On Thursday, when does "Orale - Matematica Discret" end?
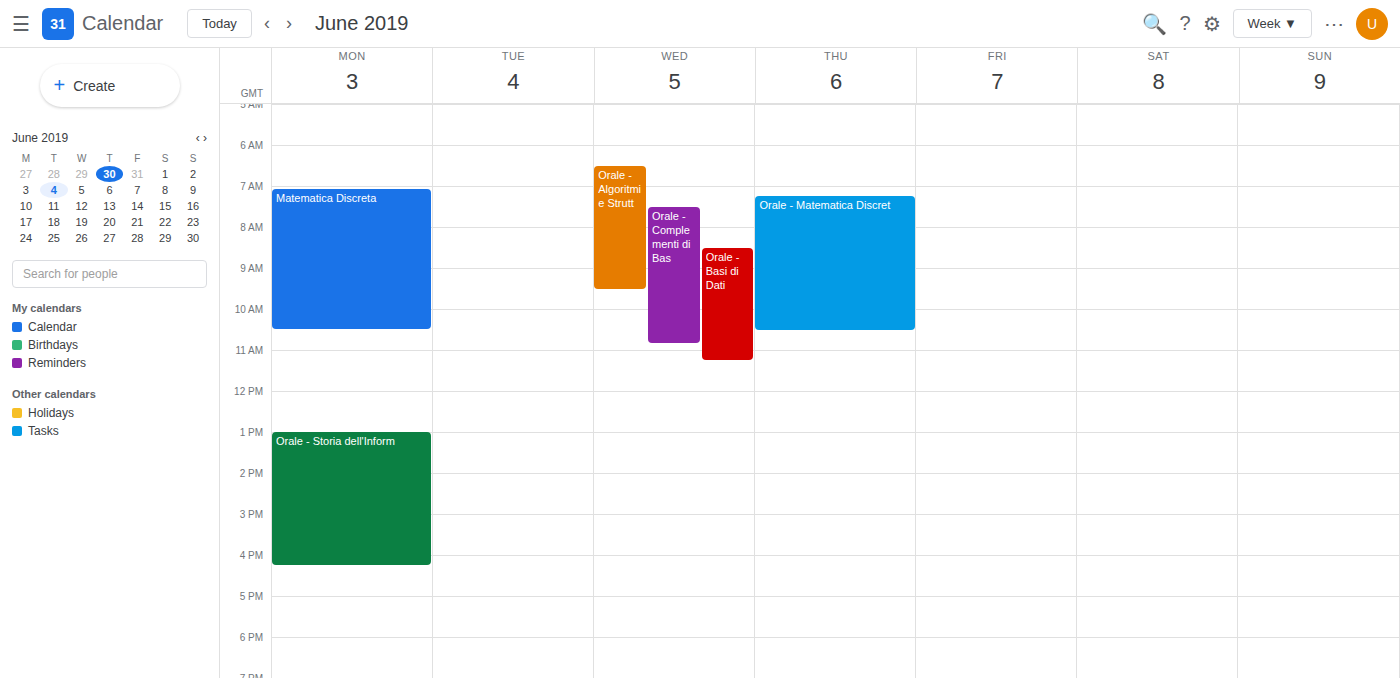
10:30 AM